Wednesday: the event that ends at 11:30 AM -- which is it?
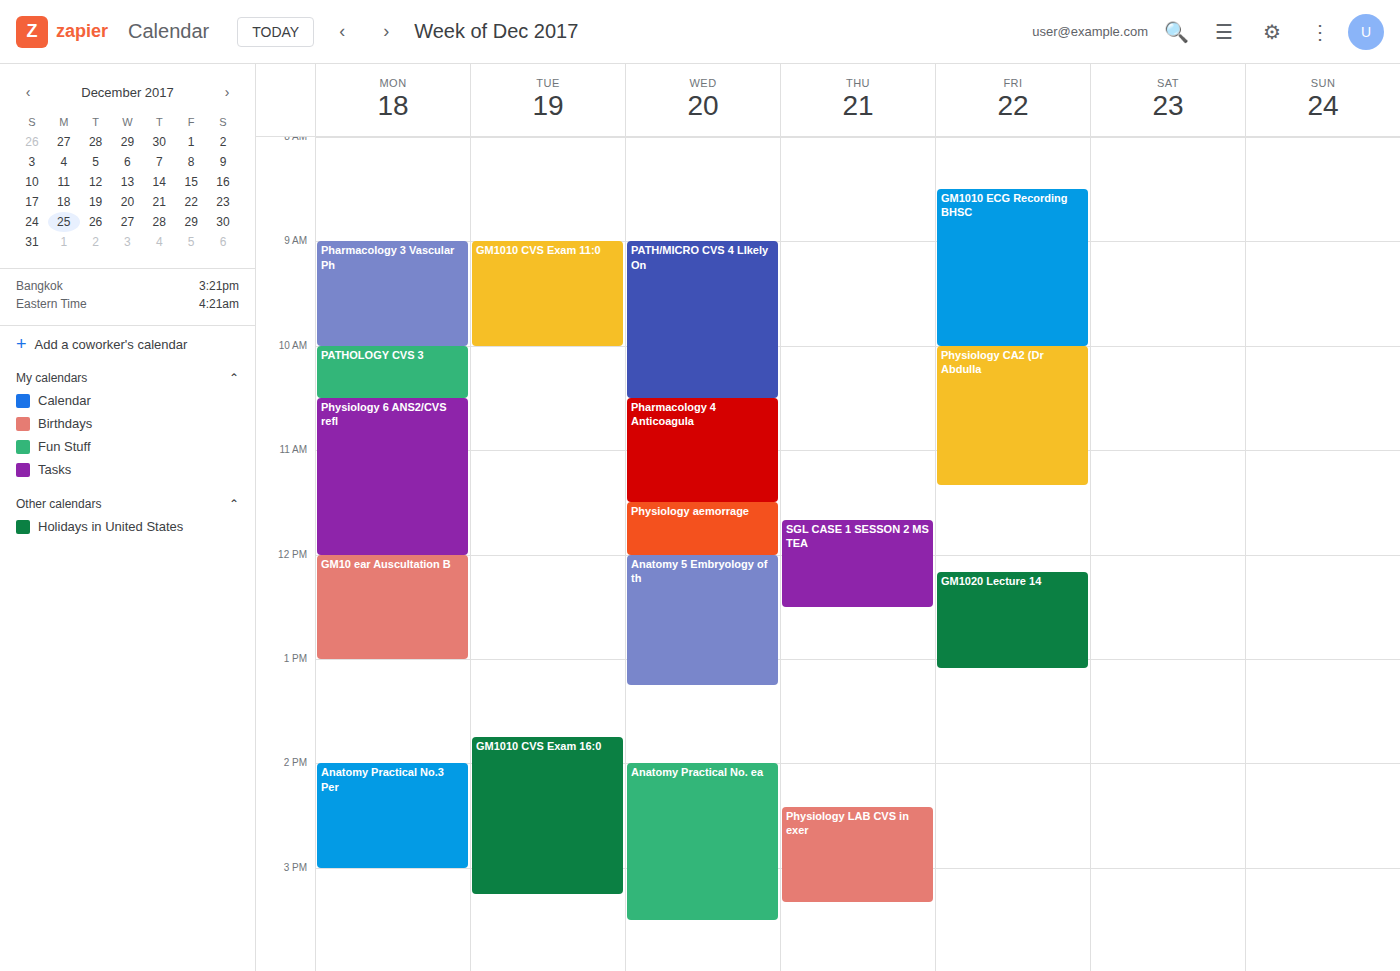
"Pharmacology 4 Anticoagula"